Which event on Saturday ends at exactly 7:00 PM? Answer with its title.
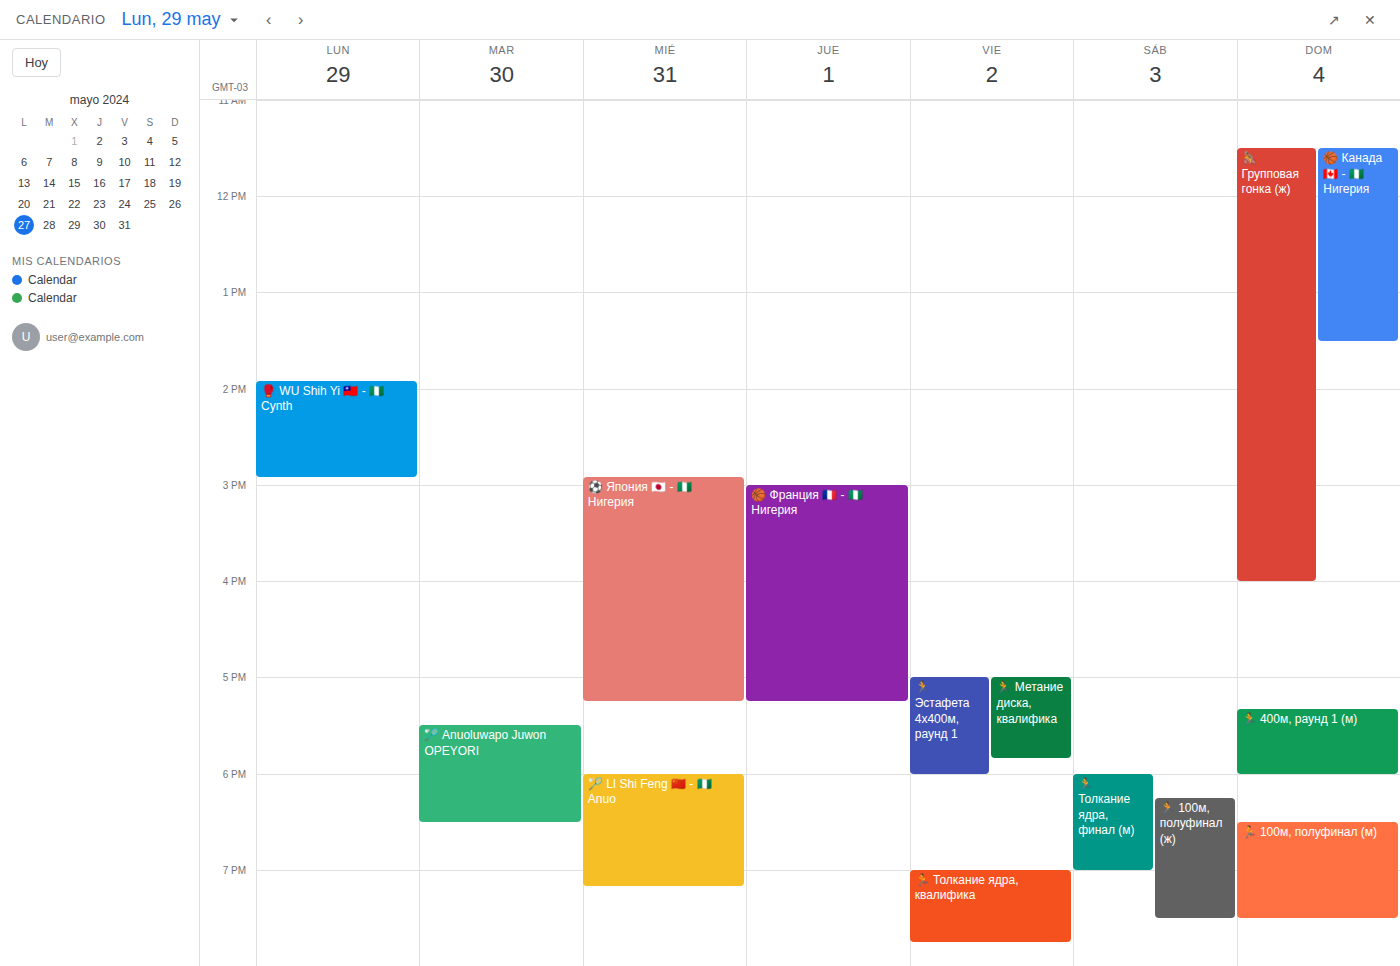
"🏃 Толкание ядра, финал (м)"